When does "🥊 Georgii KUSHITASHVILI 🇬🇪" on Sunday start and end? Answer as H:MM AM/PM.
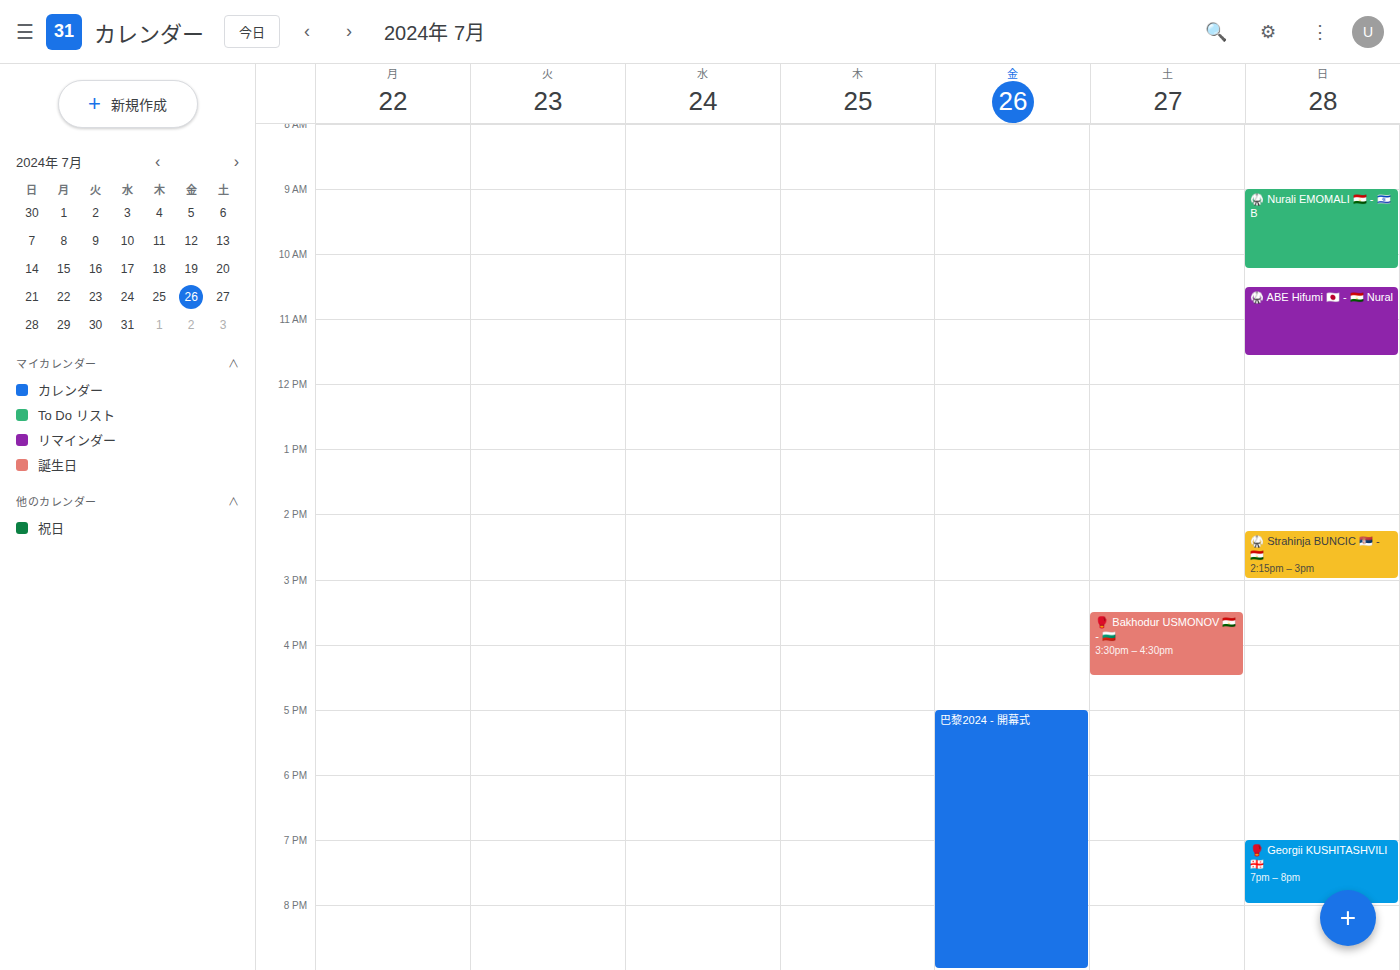
7:00 PM to 8:00 PM